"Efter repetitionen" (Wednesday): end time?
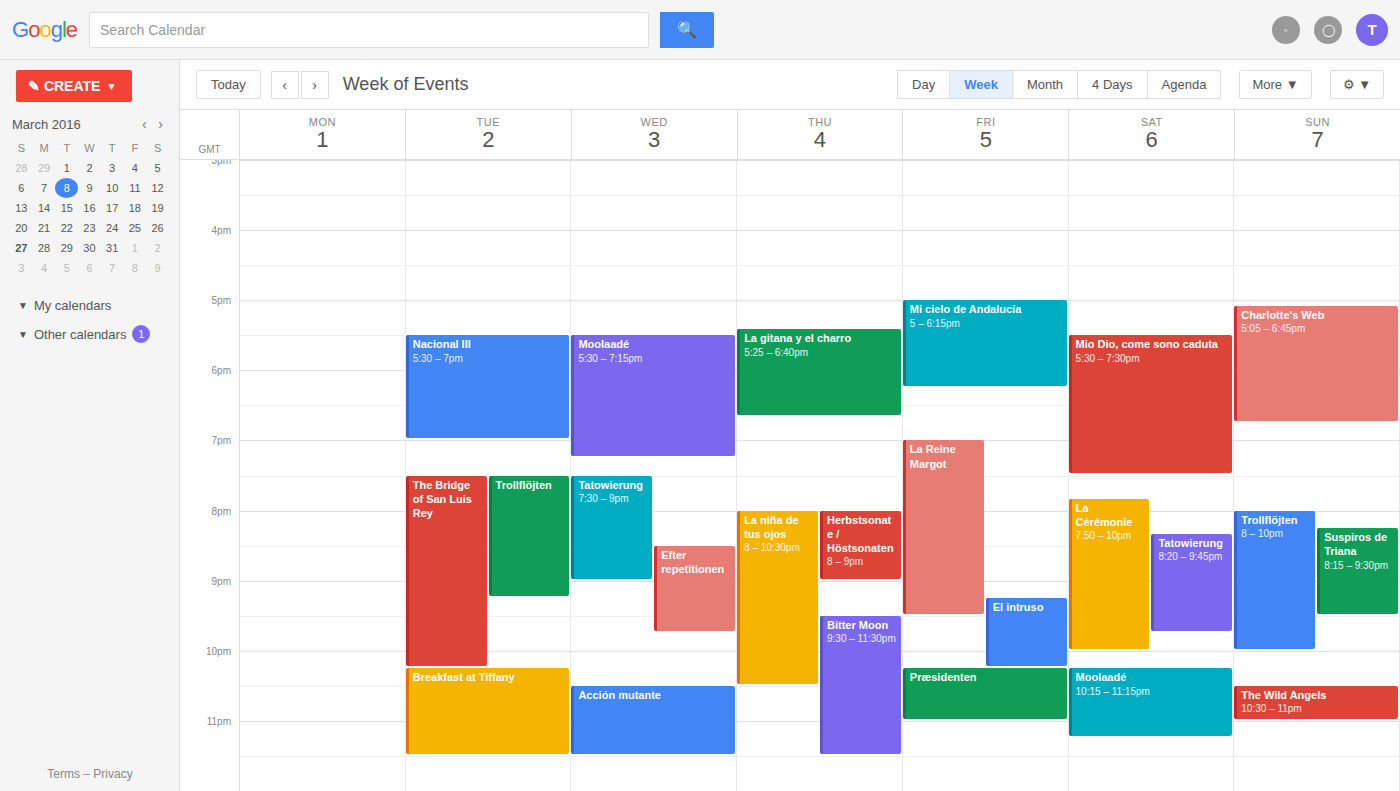
9:45 PM